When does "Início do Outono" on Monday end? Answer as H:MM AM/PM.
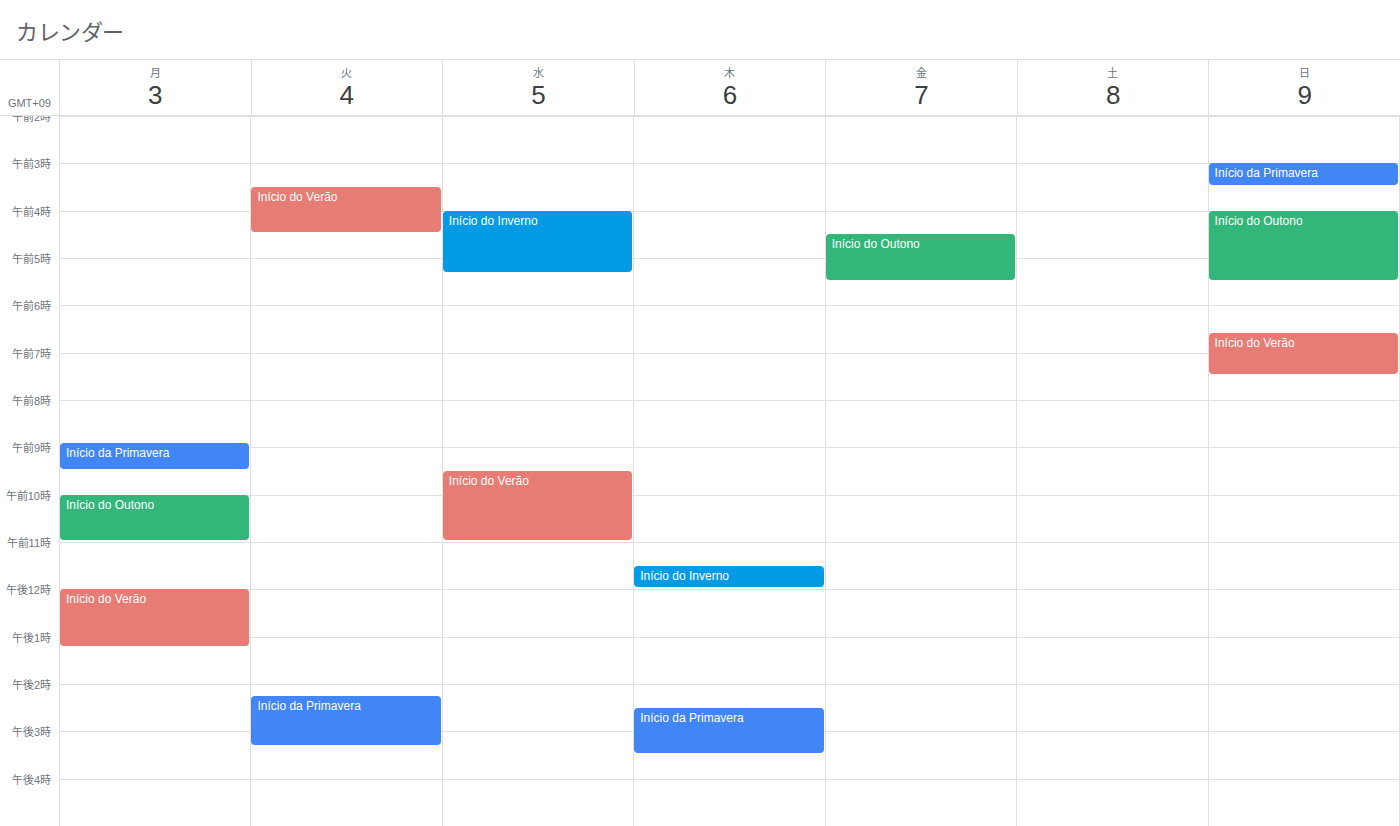
11:00 AM